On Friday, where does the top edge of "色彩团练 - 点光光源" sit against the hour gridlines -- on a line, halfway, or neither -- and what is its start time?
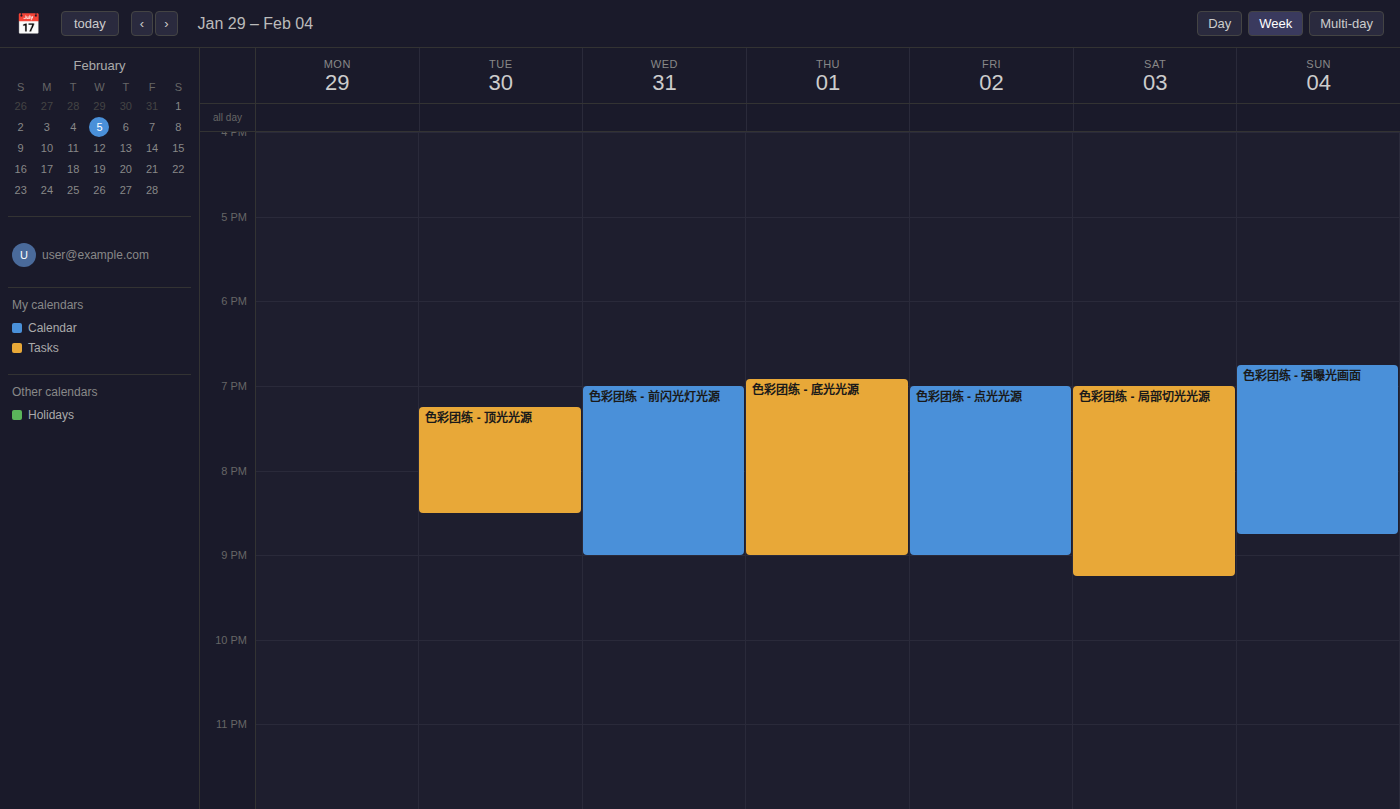
19:00 -- exactly on the 19:00 line.